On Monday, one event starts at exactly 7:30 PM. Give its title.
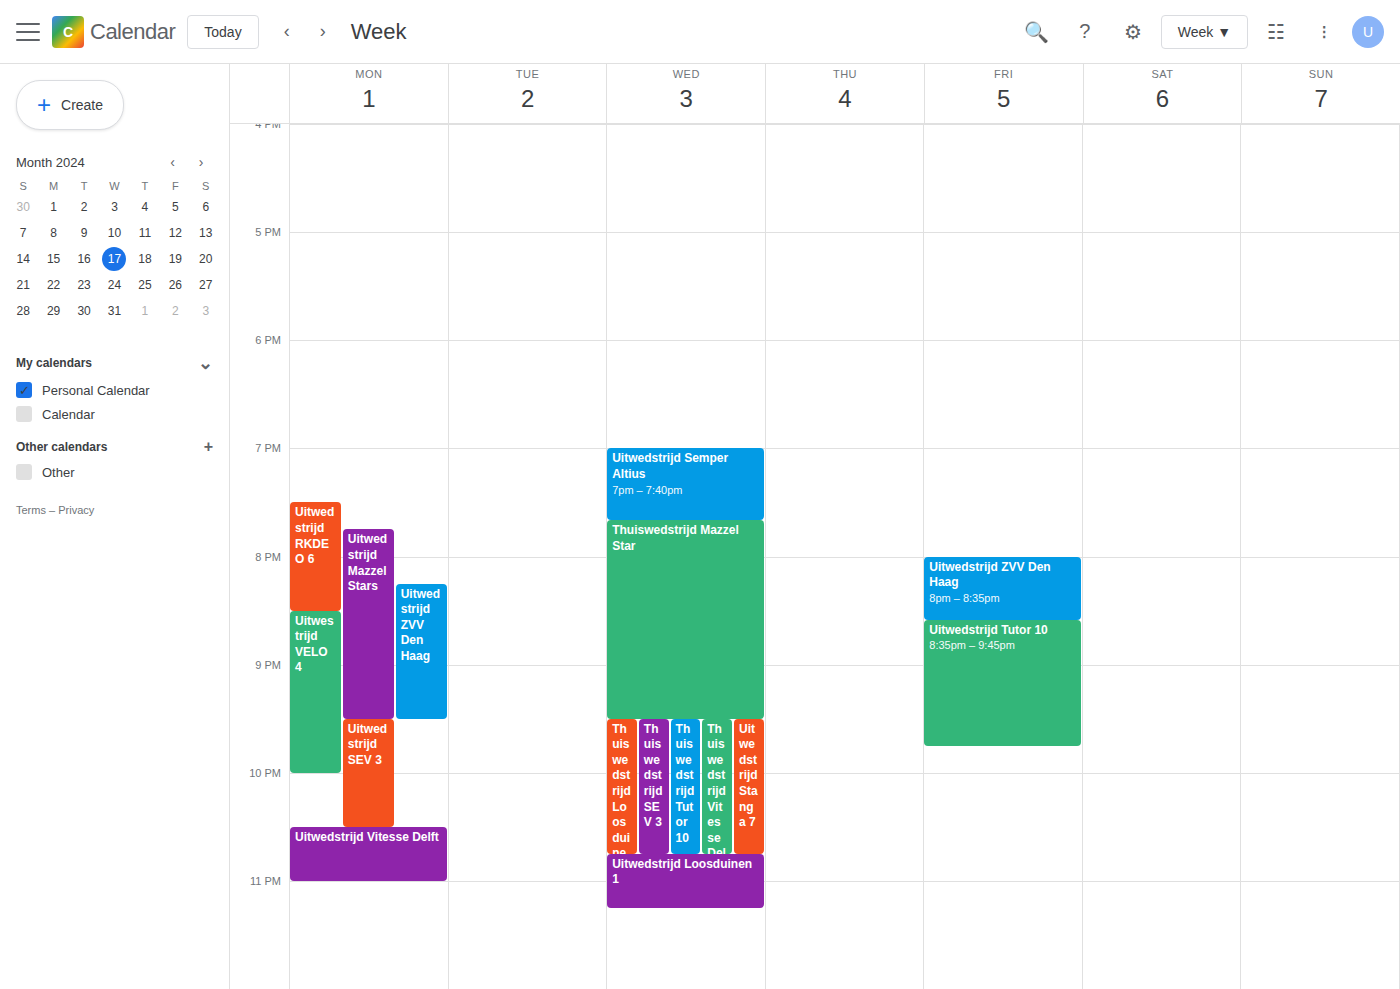
"Uitwedstrijd RKDEO 6"